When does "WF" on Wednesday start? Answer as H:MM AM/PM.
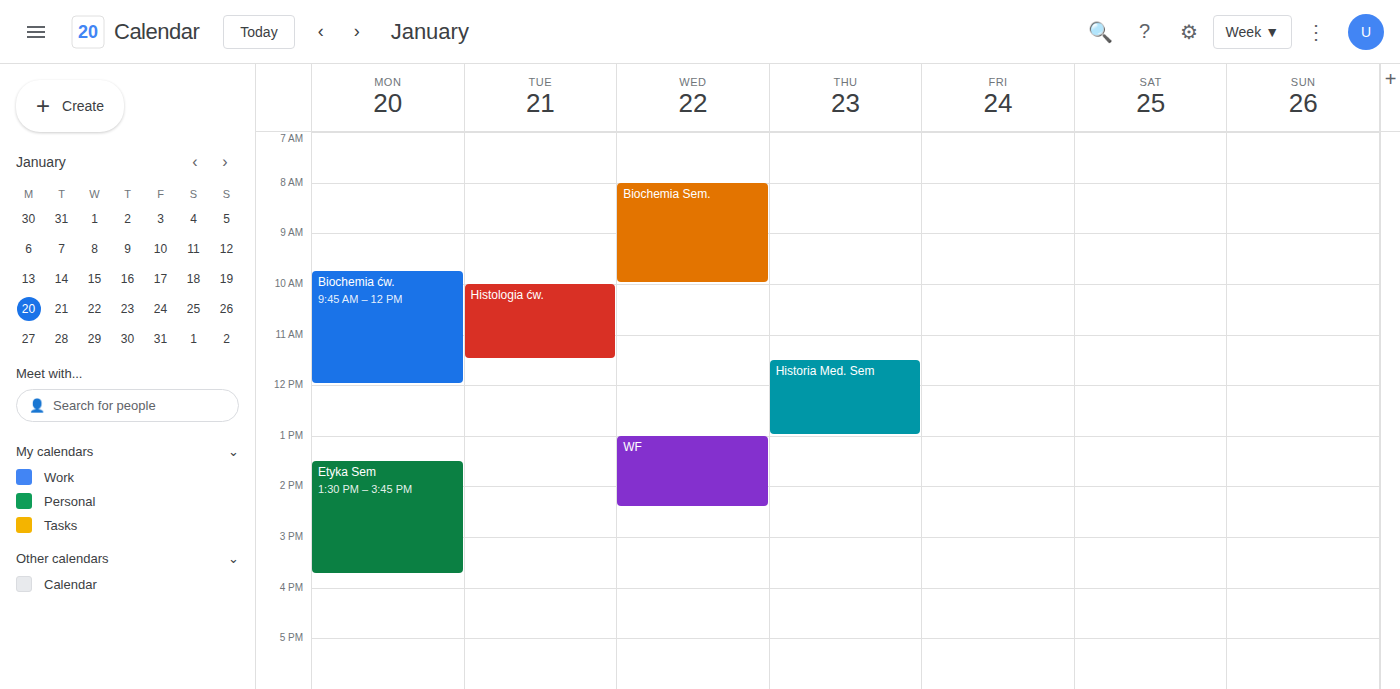
1:00 PM